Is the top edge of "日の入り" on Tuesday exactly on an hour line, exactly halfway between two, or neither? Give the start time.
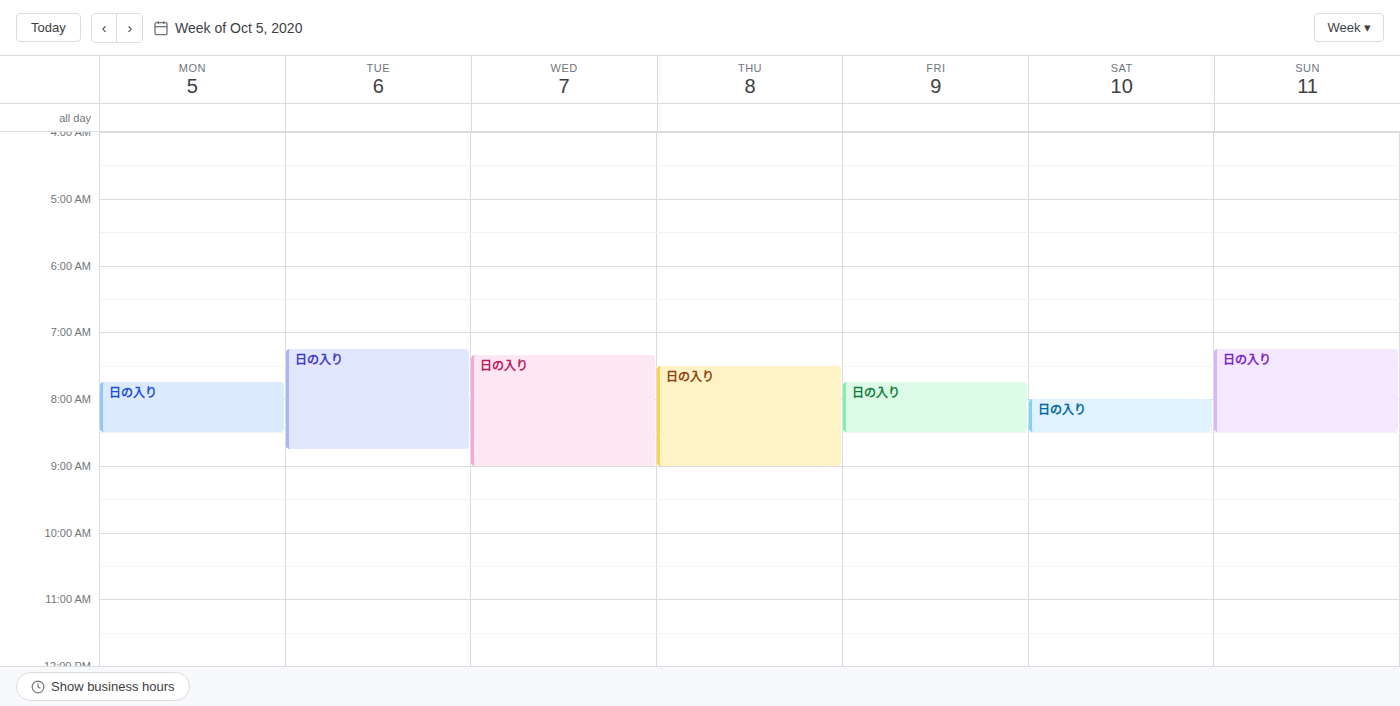
7:15 AM -- neither: a quarter of the way from the 7 AM line to the 8 AM line.